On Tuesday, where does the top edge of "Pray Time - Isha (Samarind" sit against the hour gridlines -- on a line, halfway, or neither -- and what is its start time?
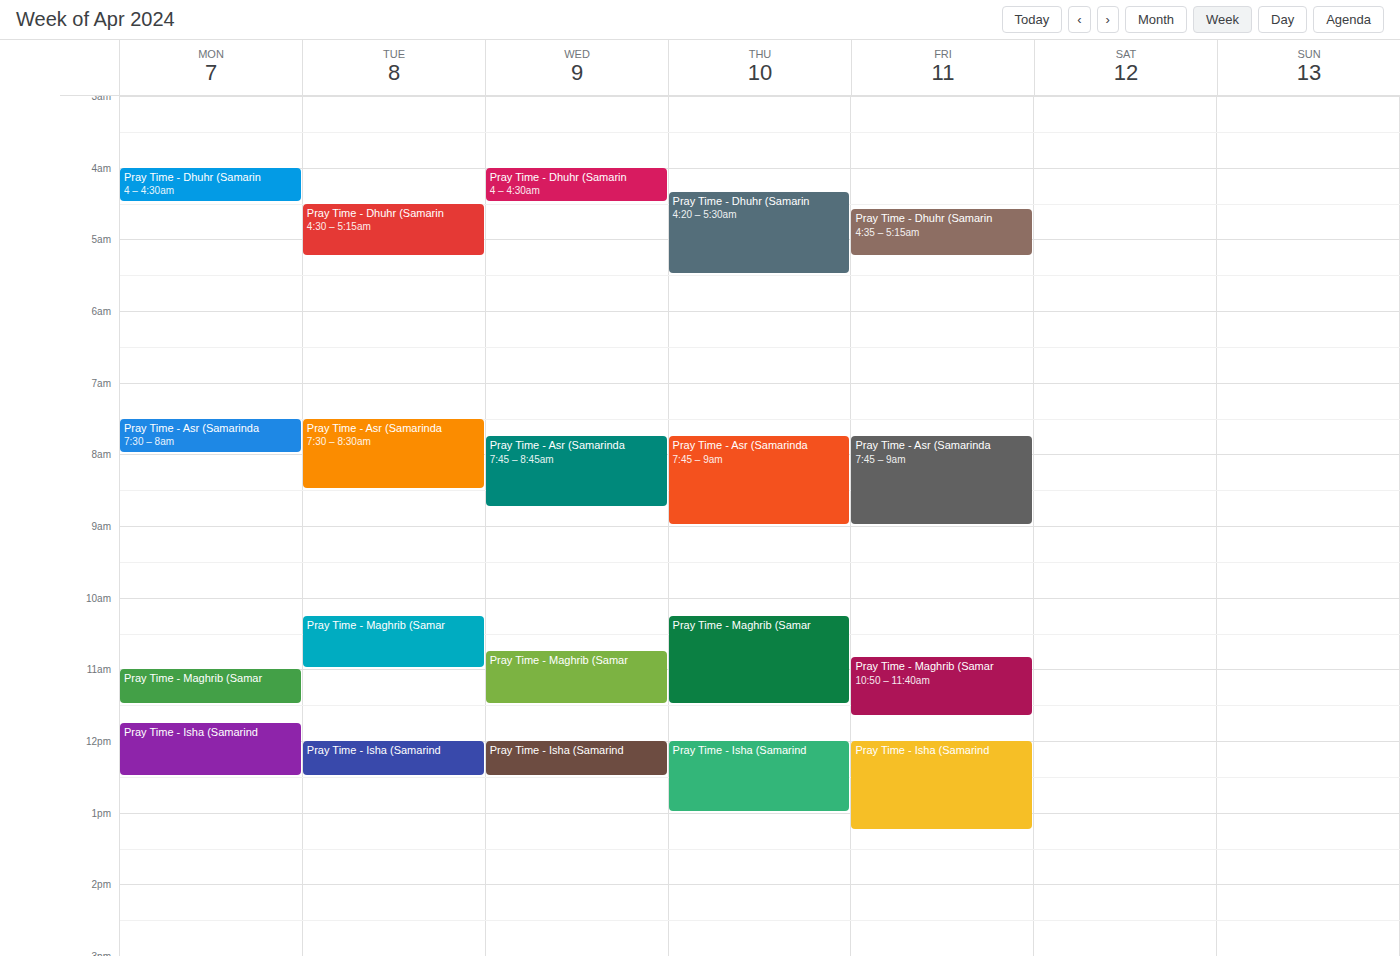
12:00 PM -- exactly on the 12 PM line.